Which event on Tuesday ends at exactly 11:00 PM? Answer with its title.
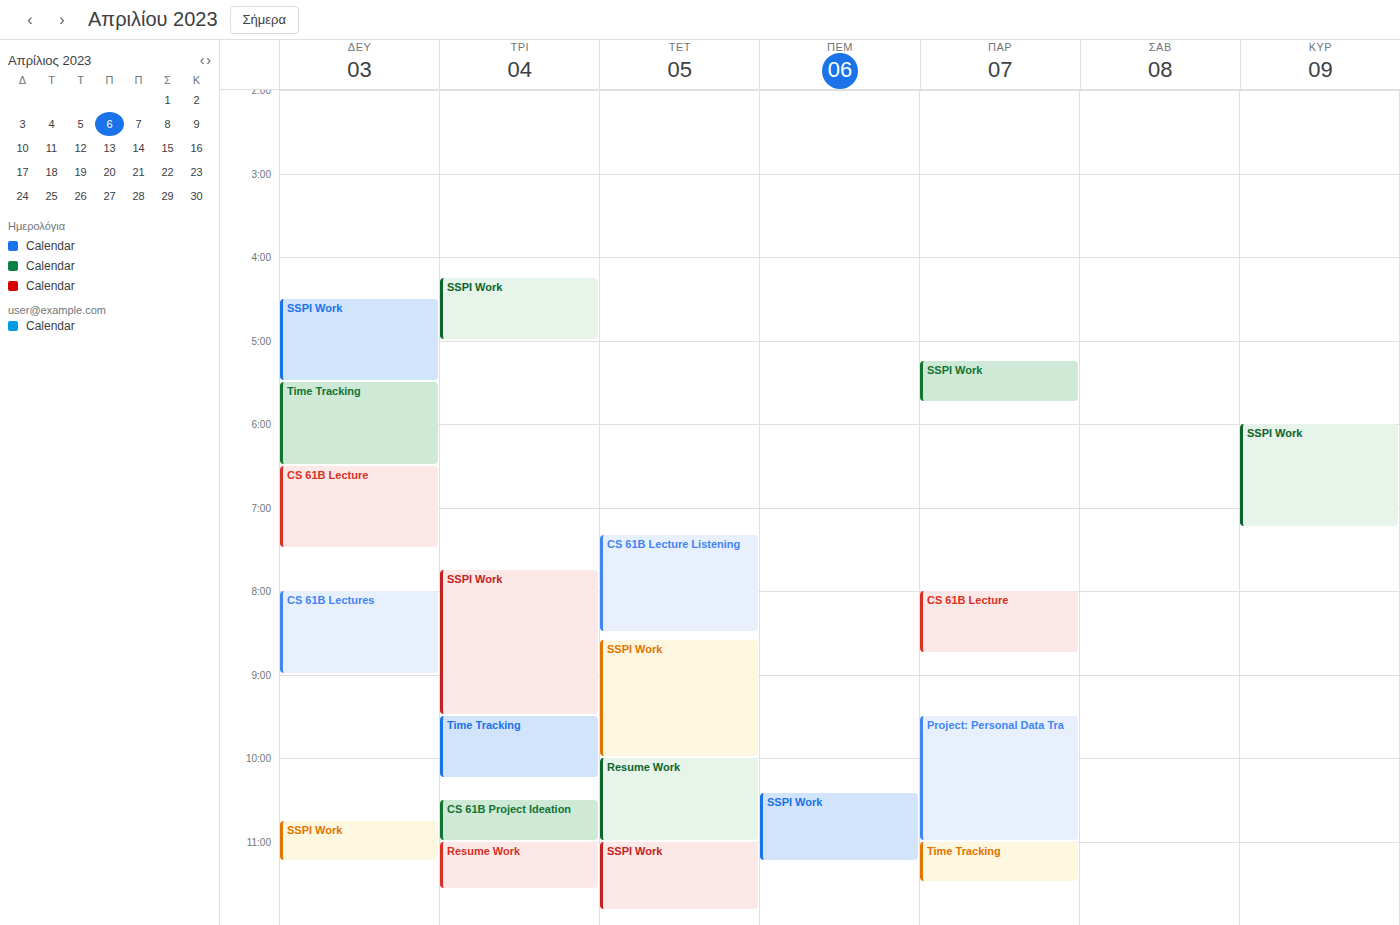
"CS 61B Project Ideation"